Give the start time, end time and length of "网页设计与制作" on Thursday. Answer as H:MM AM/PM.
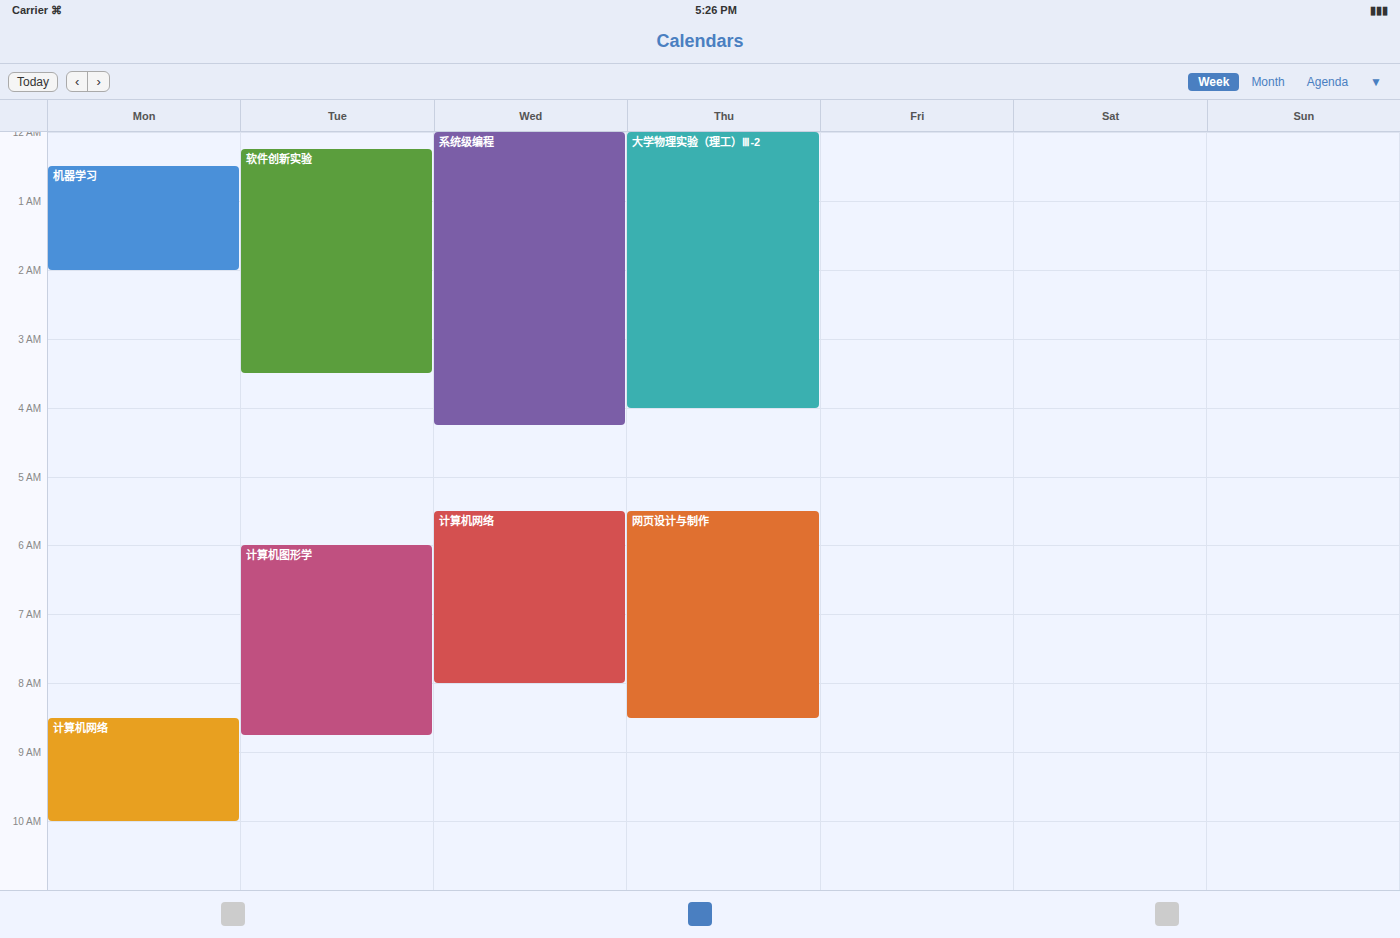
5:30 AM to 8:30 AM, 3 hours